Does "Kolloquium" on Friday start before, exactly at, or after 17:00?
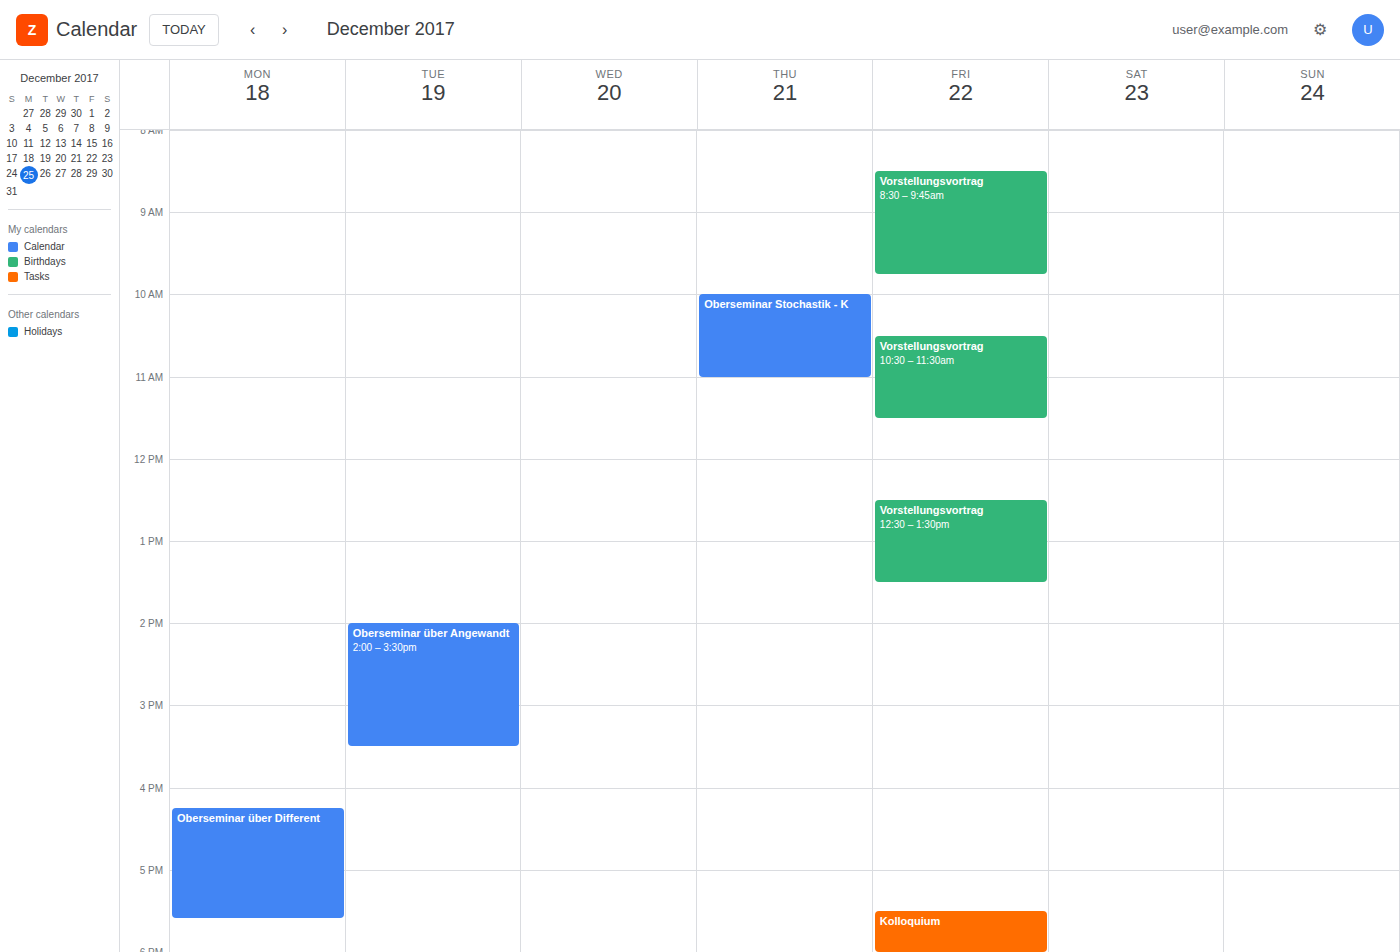
17:30 -- after 17:00, 30 minutes below the 17:00 line.